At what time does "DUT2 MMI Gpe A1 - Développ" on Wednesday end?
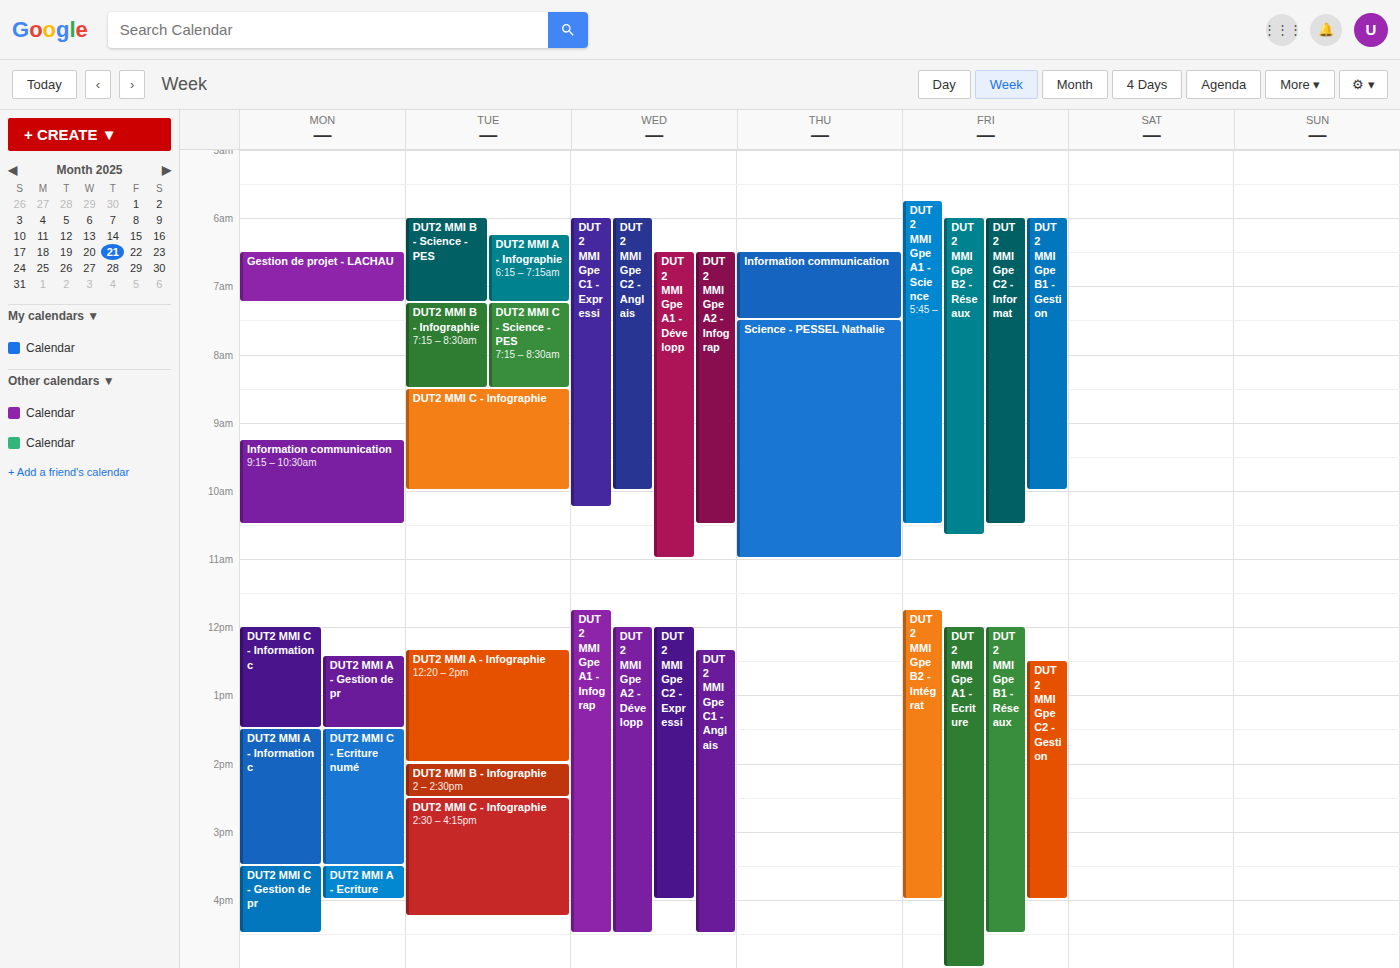
11:00 AM